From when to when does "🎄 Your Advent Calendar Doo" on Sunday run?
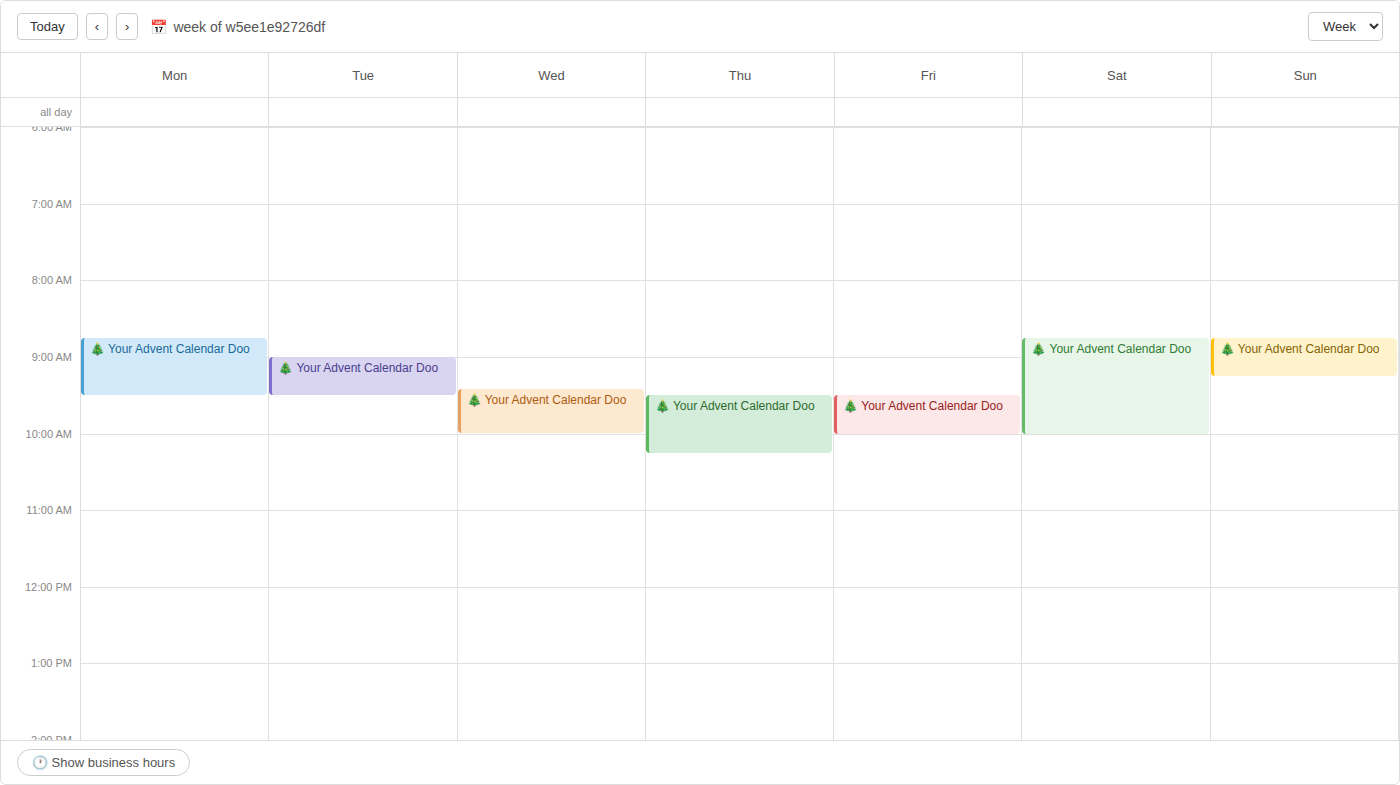
8:45 AM to 9:15 AM